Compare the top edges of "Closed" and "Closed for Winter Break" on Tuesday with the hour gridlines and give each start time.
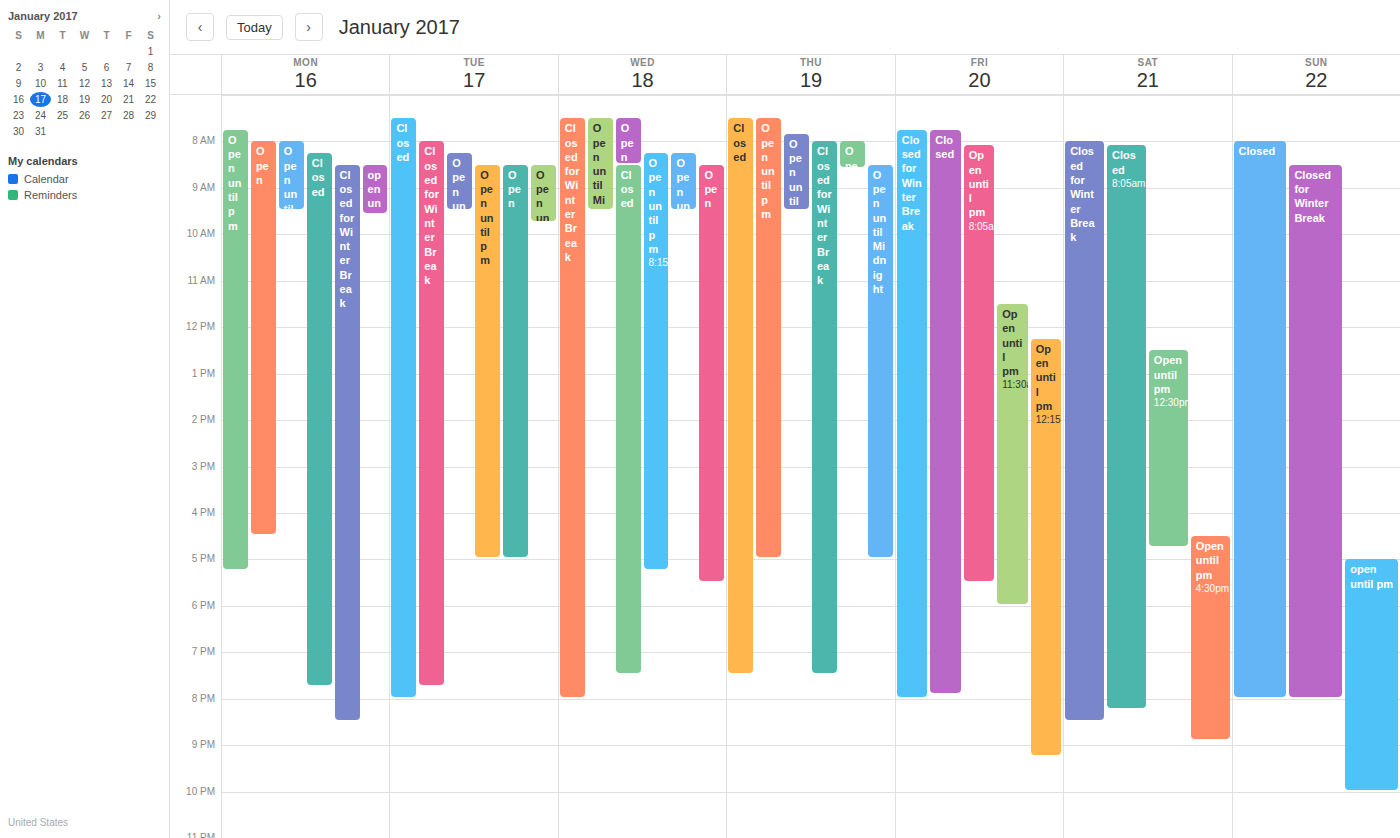
"Closed": 7:30 AM, halfway between the 7 AM and 8 AM lines. "Closed for Winter Break": 8:00 AM, exactly on the 8 AM line.